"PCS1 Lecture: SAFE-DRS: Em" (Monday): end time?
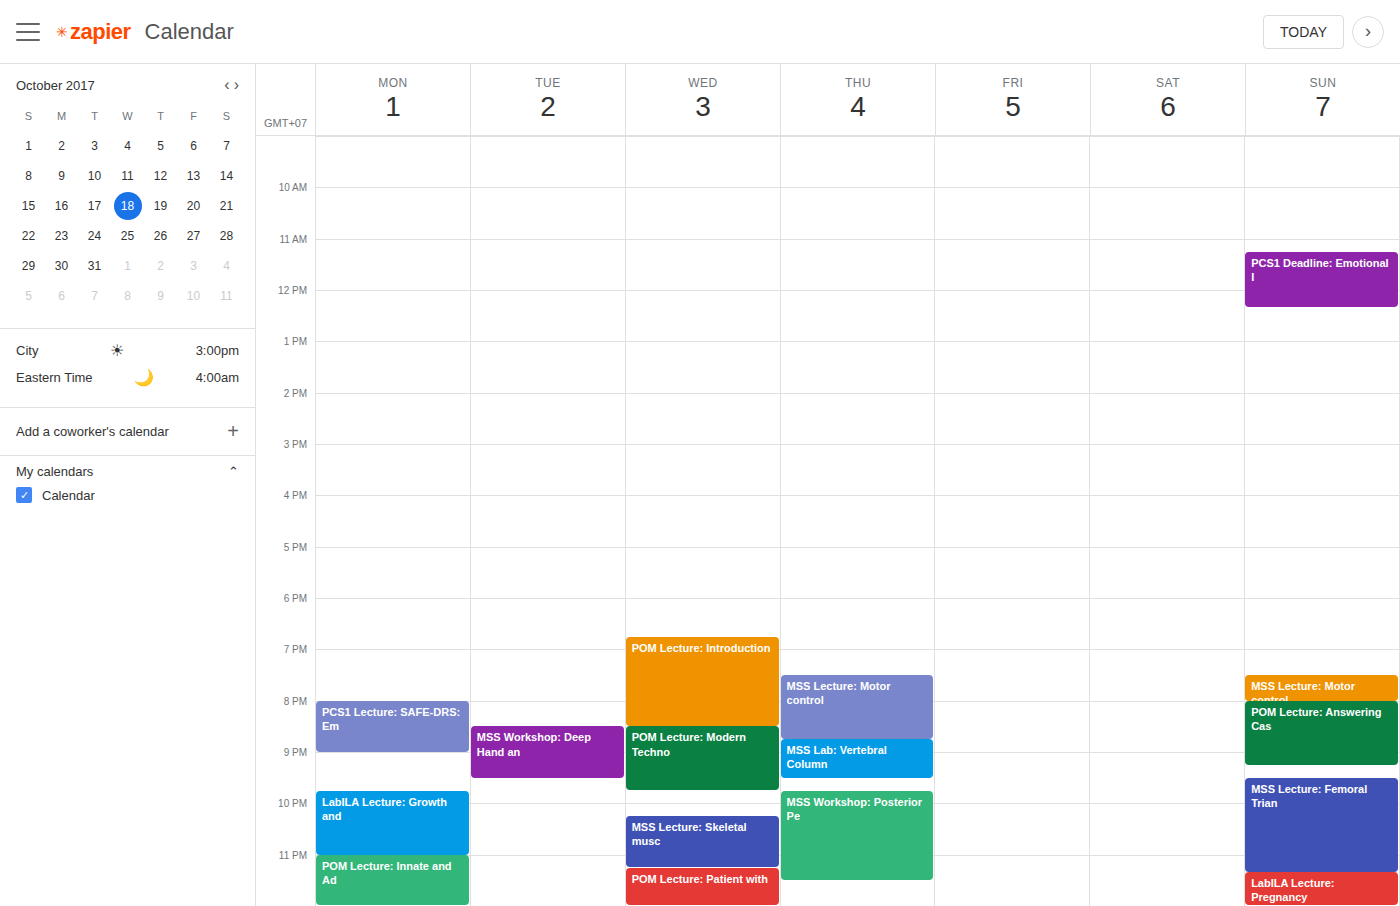
21:00